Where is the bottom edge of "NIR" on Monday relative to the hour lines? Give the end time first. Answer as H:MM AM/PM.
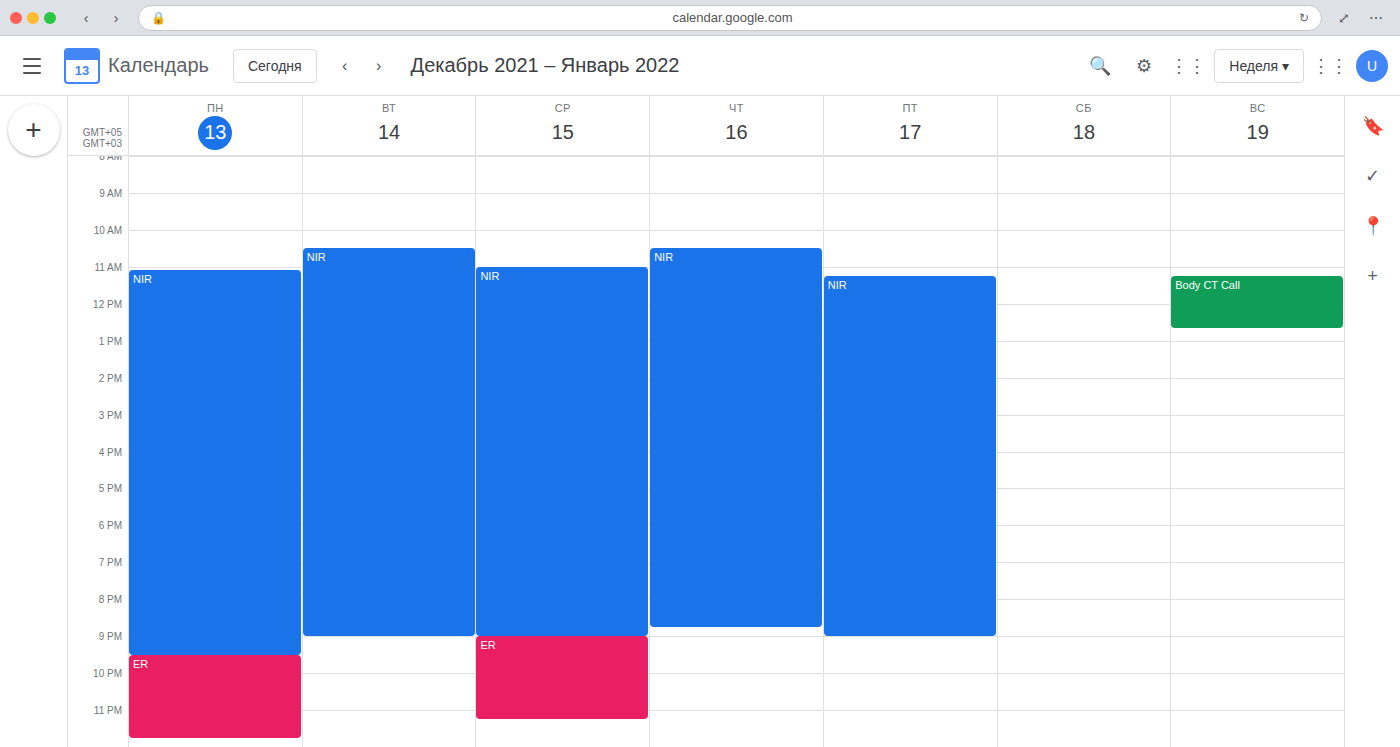
9:30 PM -- halfway between the 9 PM and 10 PM lines.